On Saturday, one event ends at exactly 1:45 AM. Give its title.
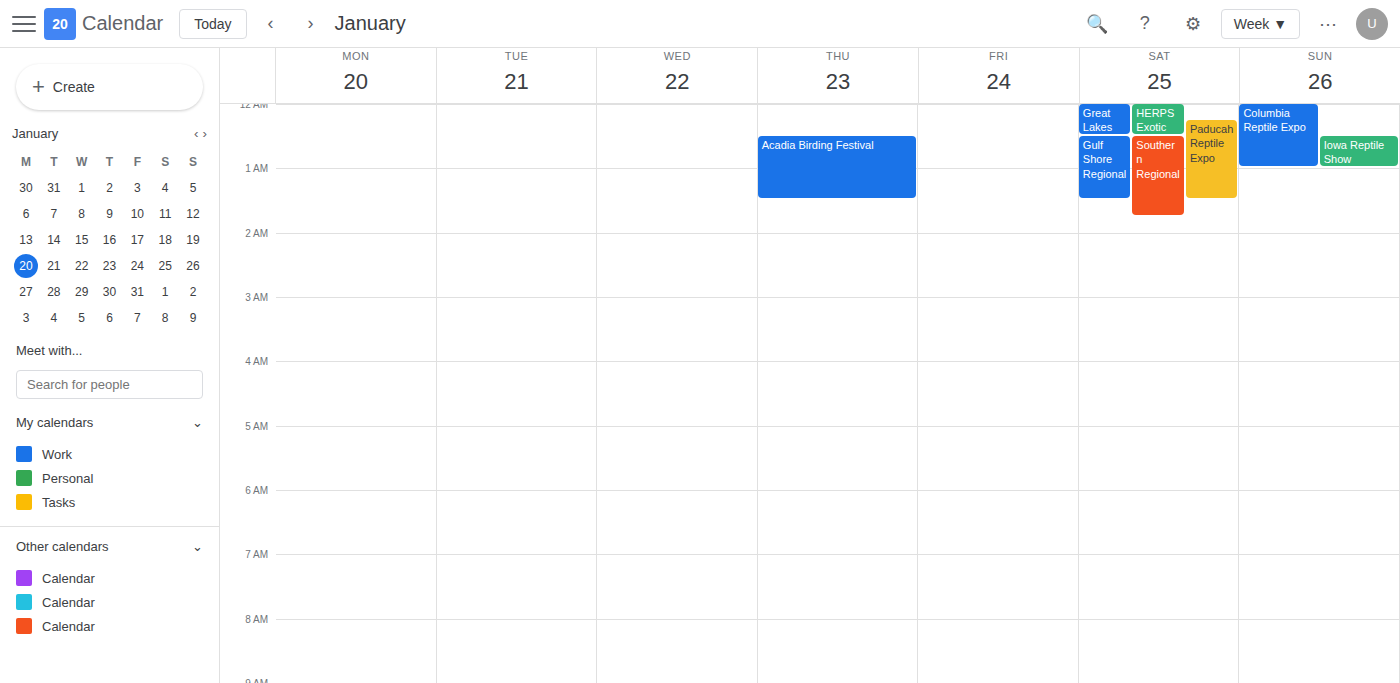
"Southern Regional"